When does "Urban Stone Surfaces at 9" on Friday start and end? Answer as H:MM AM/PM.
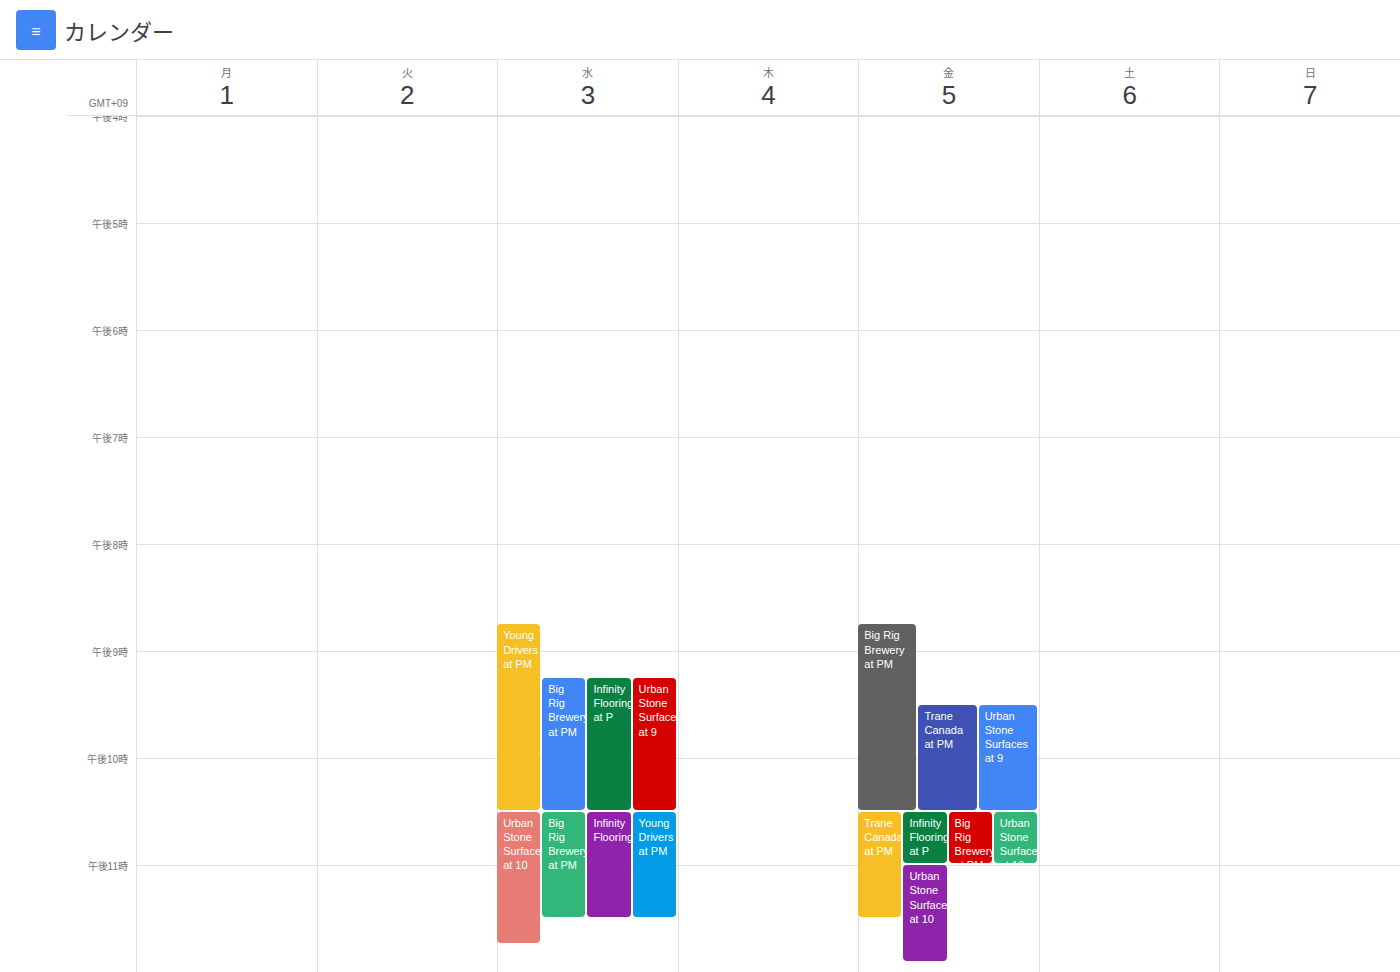
9:30 PM to 10:30 PM